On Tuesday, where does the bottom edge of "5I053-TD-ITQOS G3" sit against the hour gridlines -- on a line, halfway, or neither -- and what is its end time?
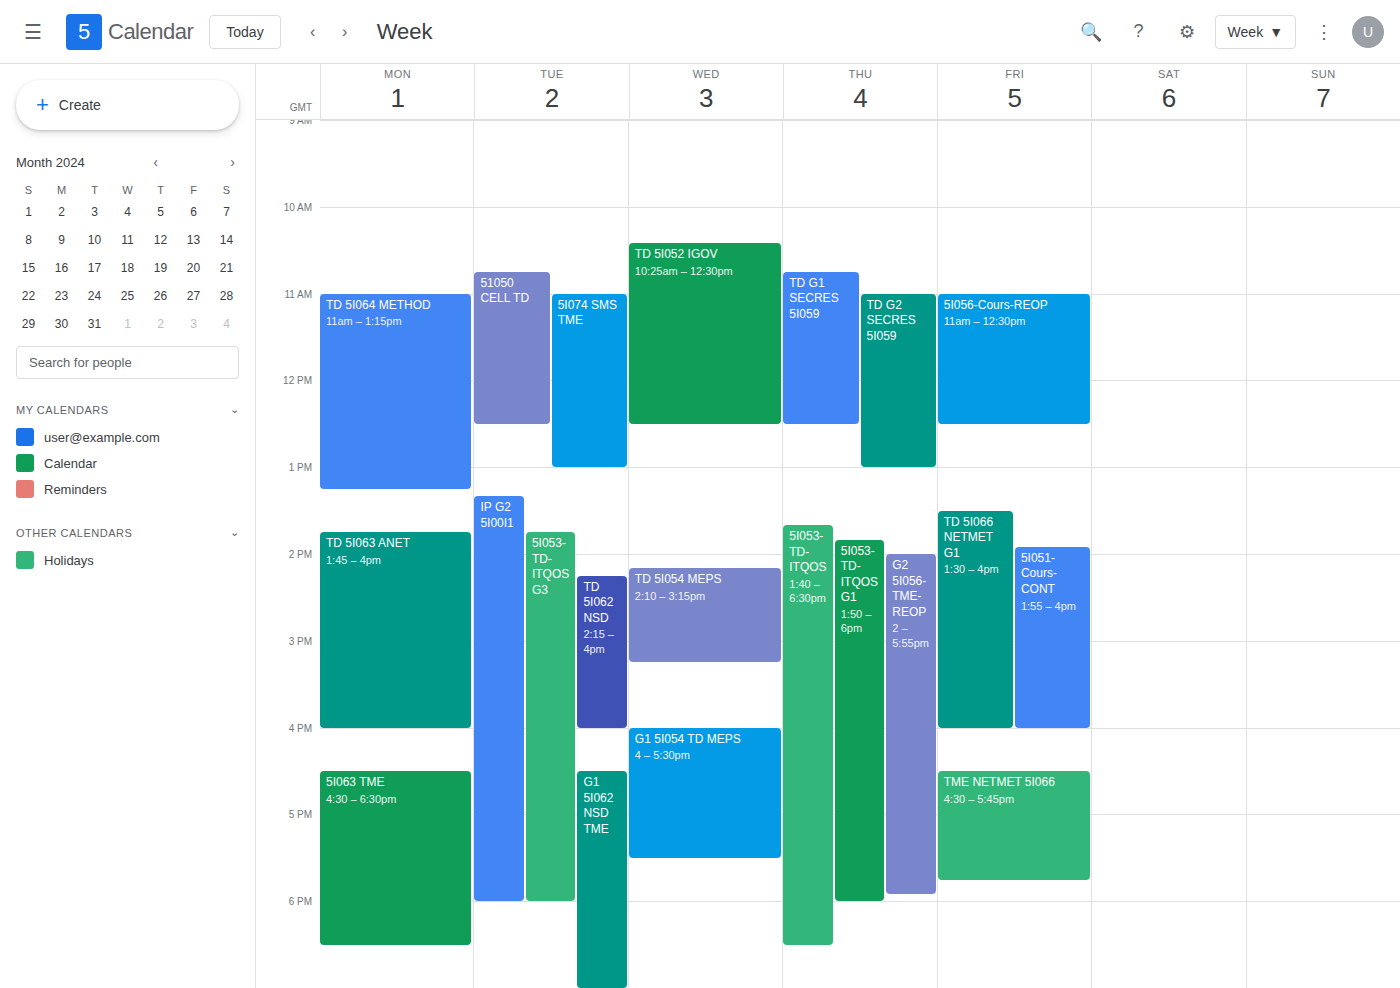
6:00 PM -- exactly on the 6 PM line.